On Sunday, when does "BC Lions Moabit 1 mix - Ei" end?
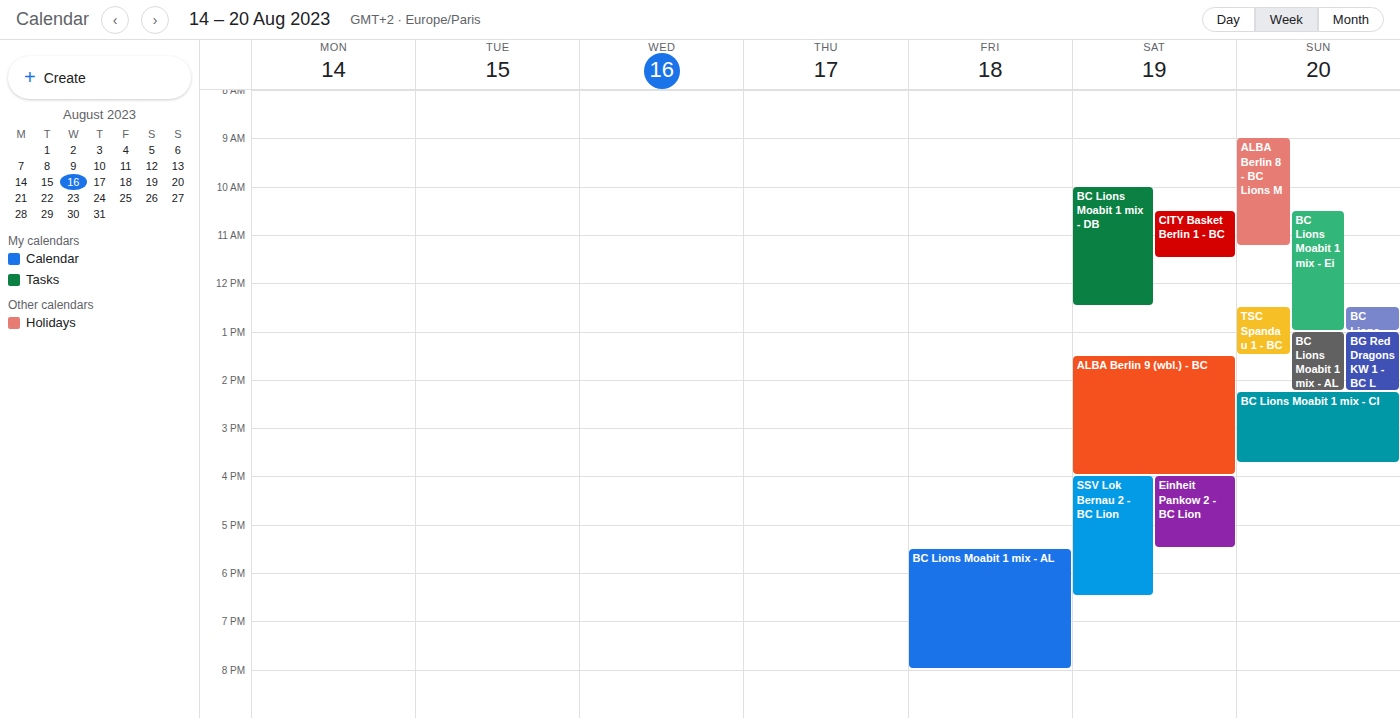
1:00 PM